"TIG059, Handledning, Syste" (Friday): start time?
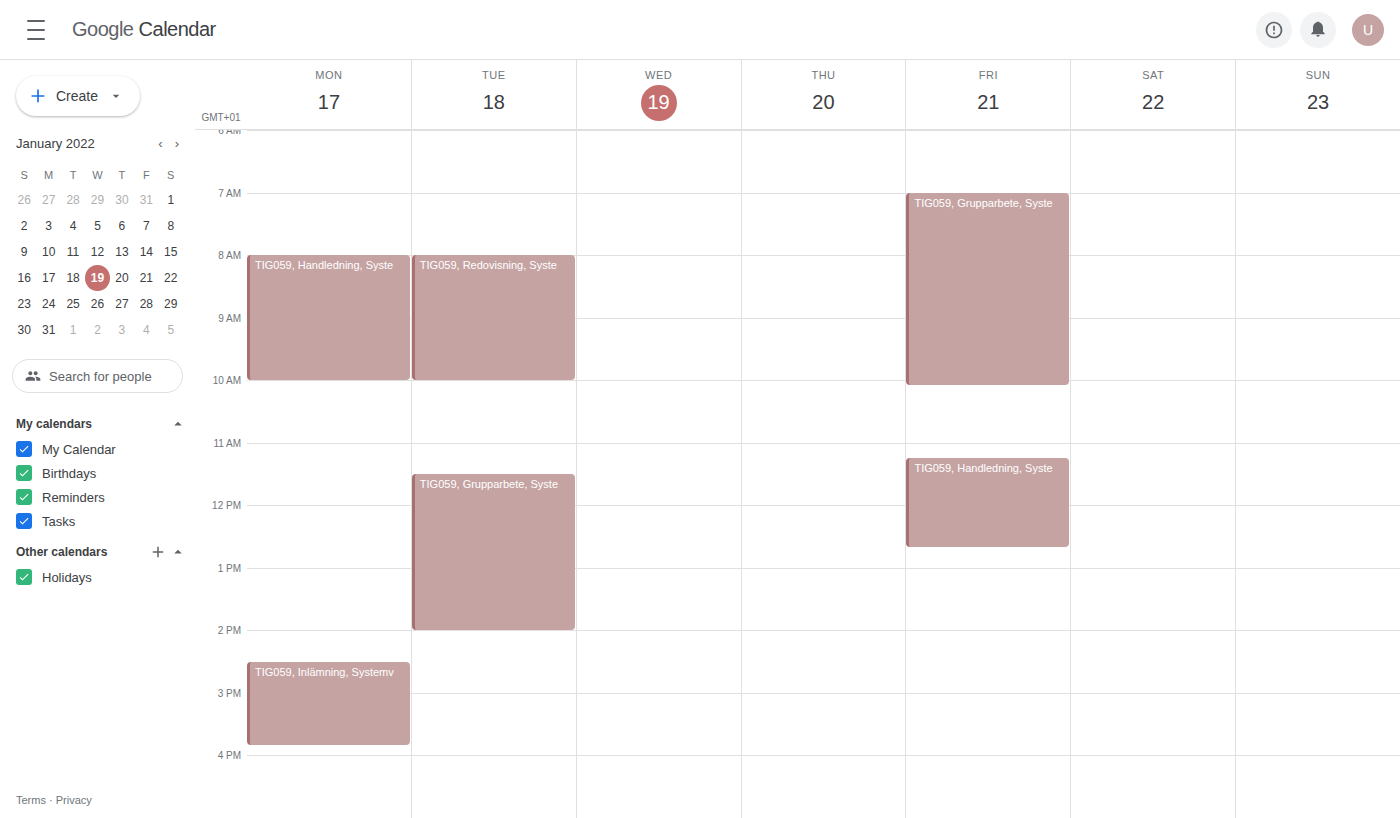
11:15 AM